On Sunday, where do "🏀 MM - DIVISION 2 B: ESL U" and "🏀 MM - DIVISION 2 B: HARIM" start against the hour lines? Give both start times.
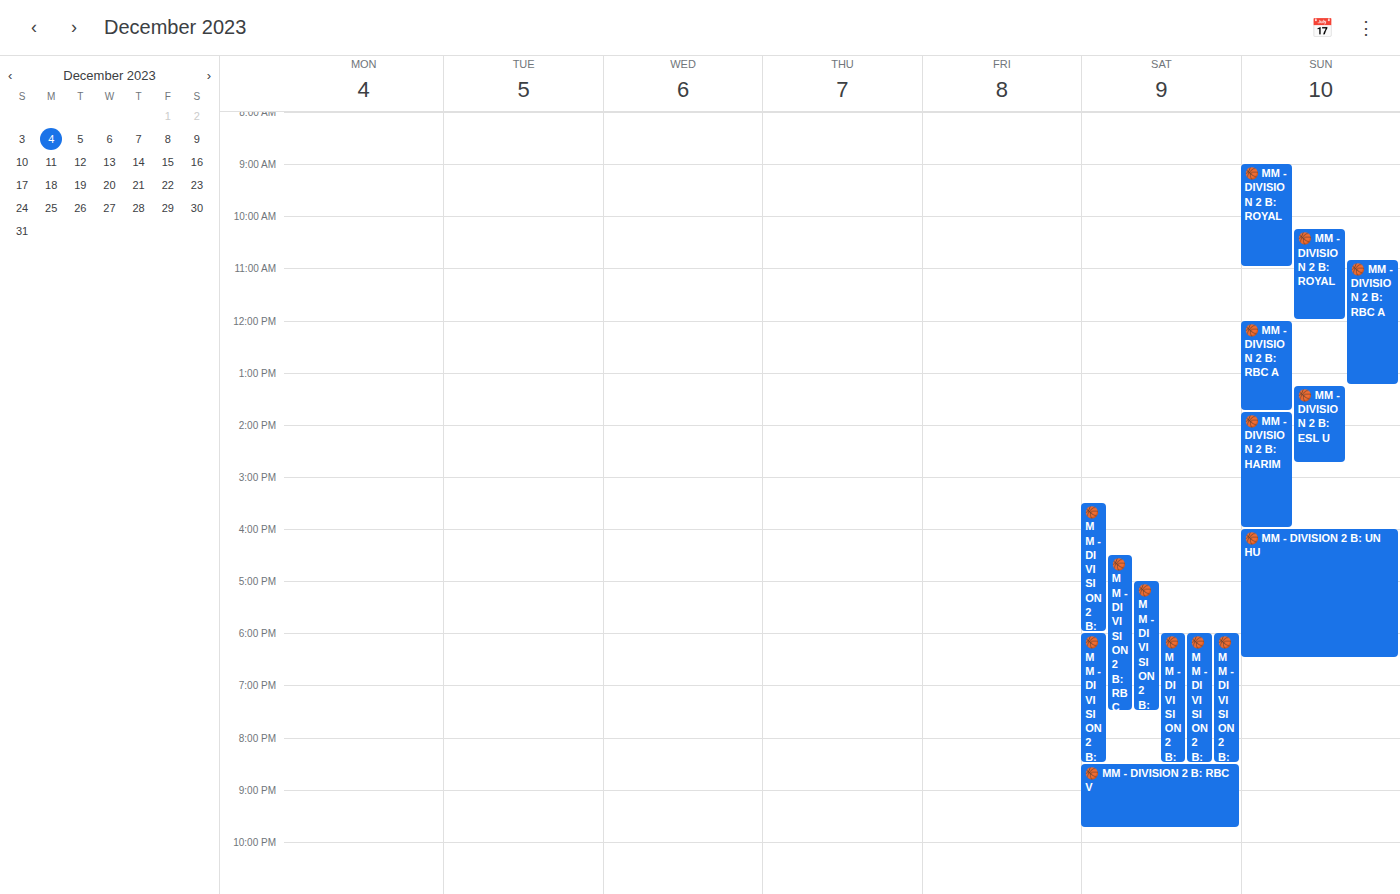
"🏀 MM - DIVISION 2 B: ESL U": 13:15, neither: a quarter of the way from the 13:00 line to the 14:00 line. "🏀 MM - DIVISION 2 B: HARIM": 13:45, neither: three quarters of the way from the 13:00 line to the 14:00 line.